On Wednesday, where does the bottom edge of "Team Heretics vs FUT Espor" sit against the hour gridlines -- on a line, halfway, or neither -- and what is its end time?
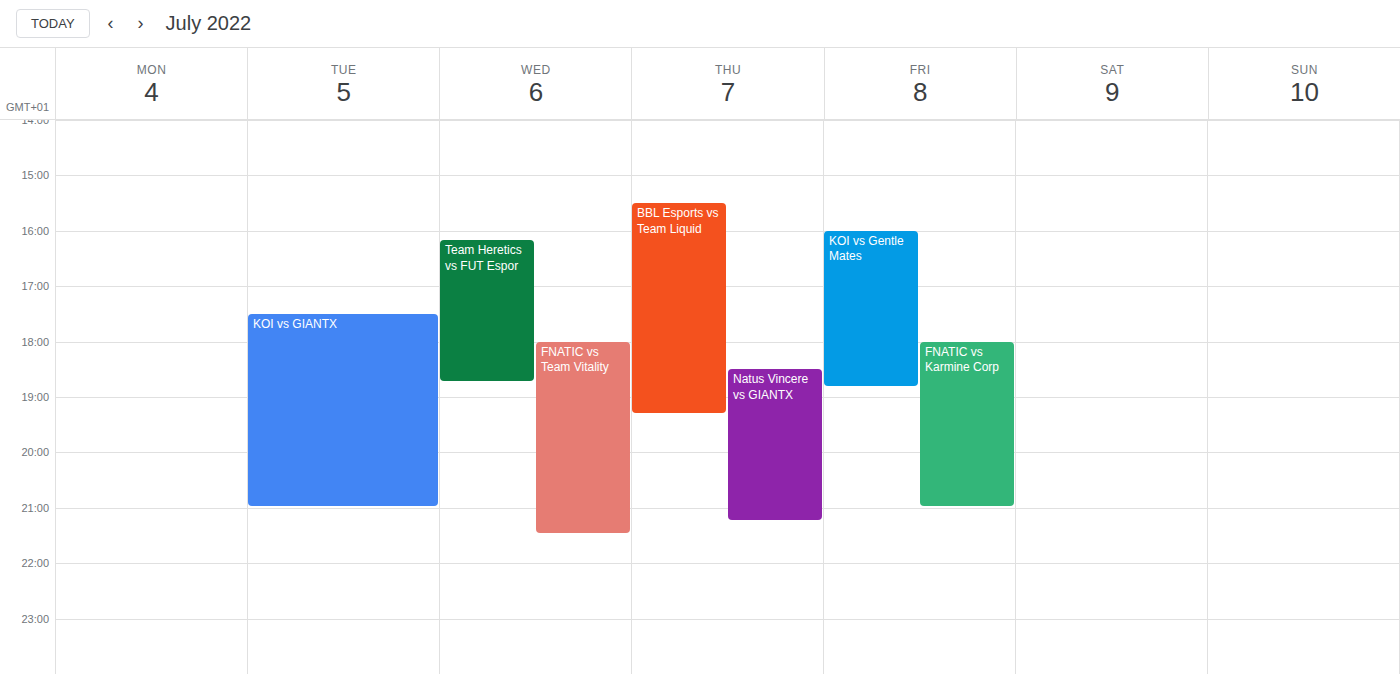
6:45 PM -- neither: three quarters of the way from the 6 PM line to the 7 PM line.